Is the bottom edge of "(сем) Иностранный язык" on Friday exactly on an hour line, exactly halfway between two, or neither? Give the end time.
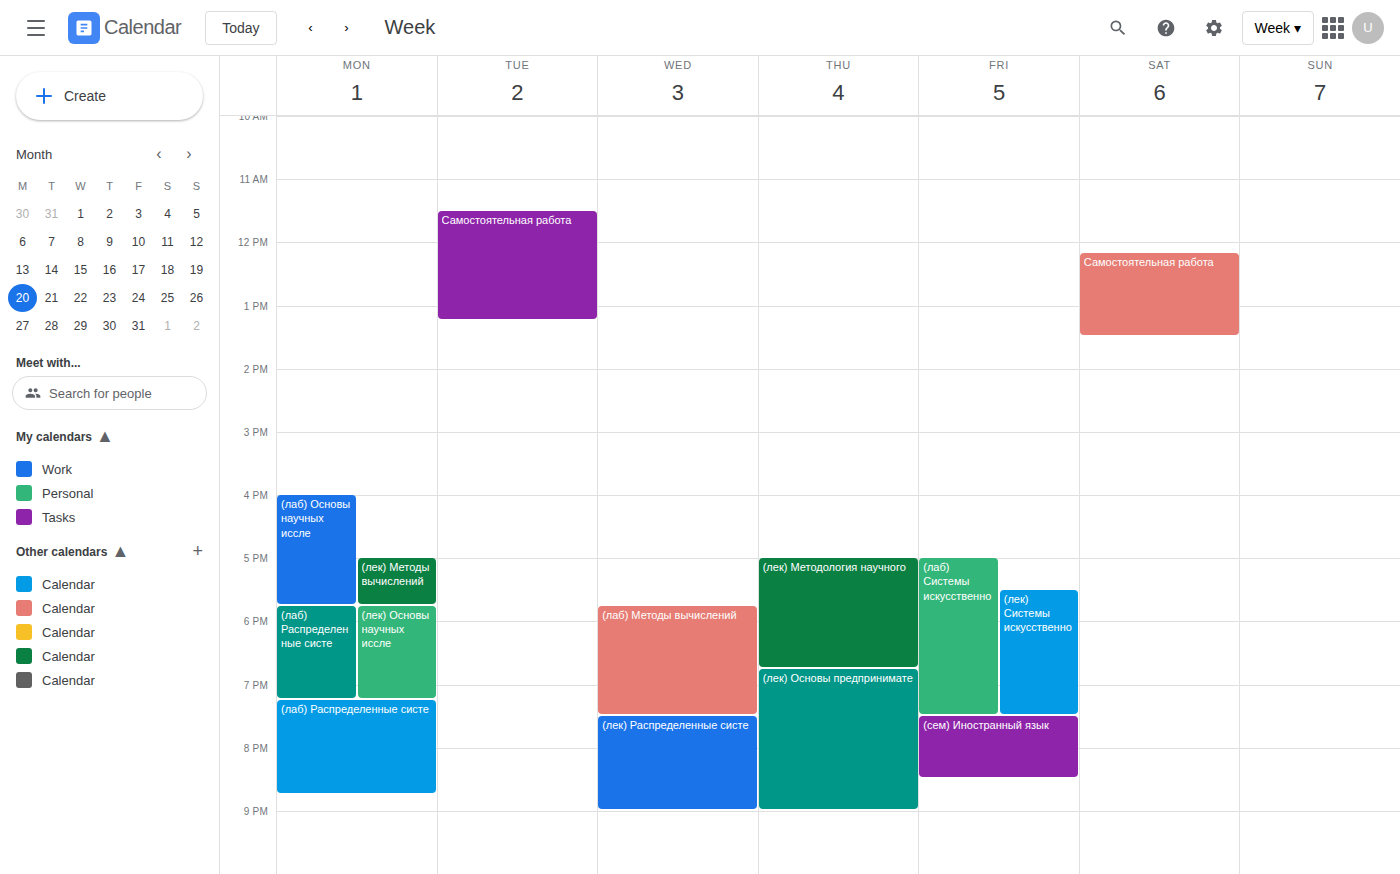
8:30 PM -- halfway between the 8 PM and 9 PM lines.